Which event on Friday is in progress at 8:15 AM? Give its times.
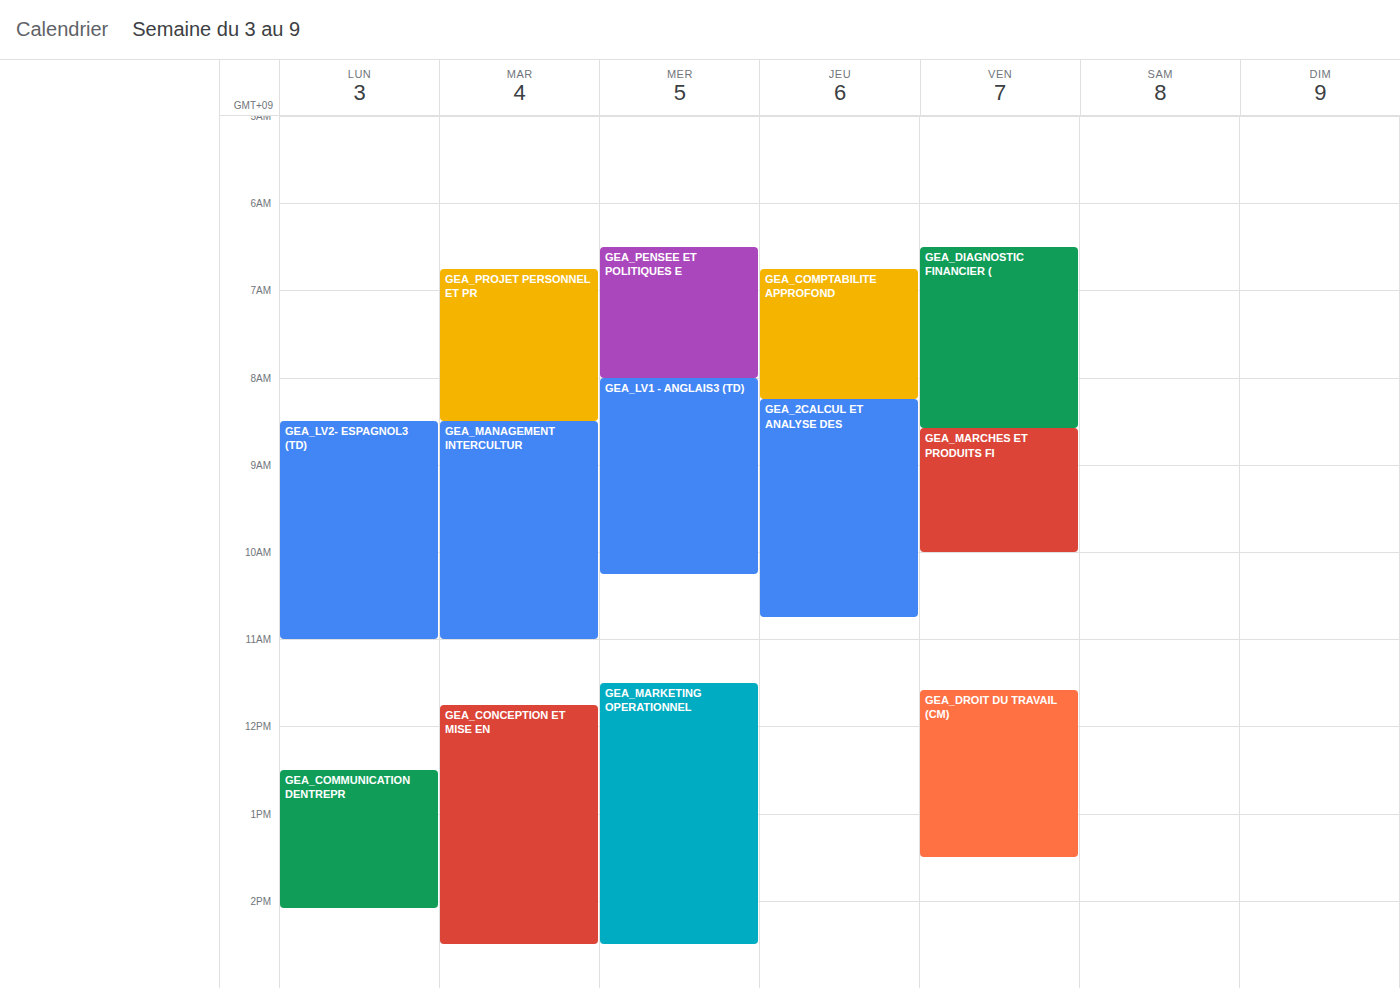
"GEA_DIAGNOSTIC FINANCIER (", 6:30 AM to 8:35 AM